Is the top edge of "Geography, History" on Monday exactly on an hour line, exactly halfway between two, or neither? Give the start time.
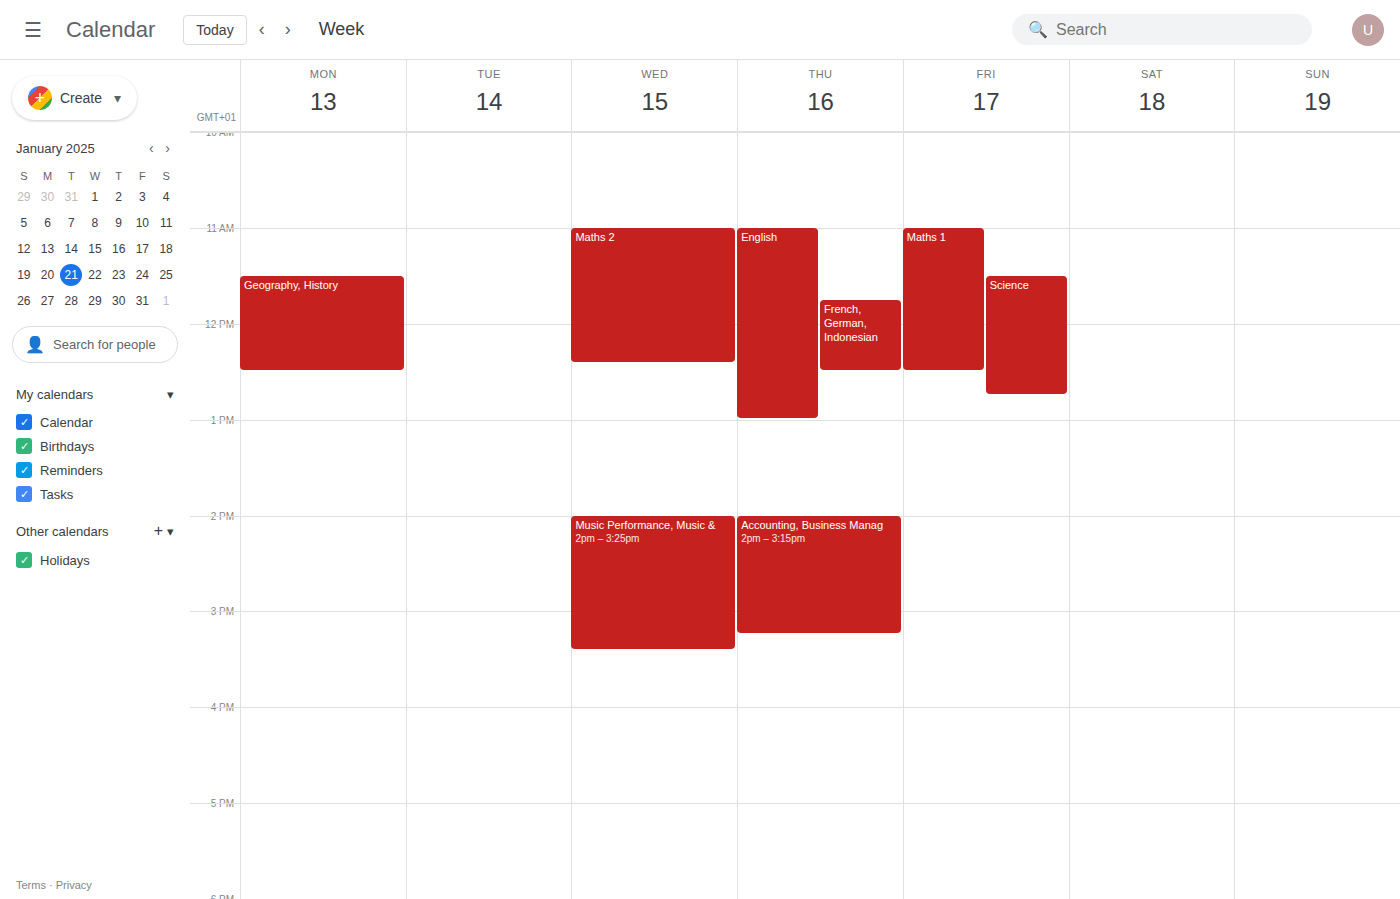
11:30 -- halfway between the 11:00 and 12:00 lines.